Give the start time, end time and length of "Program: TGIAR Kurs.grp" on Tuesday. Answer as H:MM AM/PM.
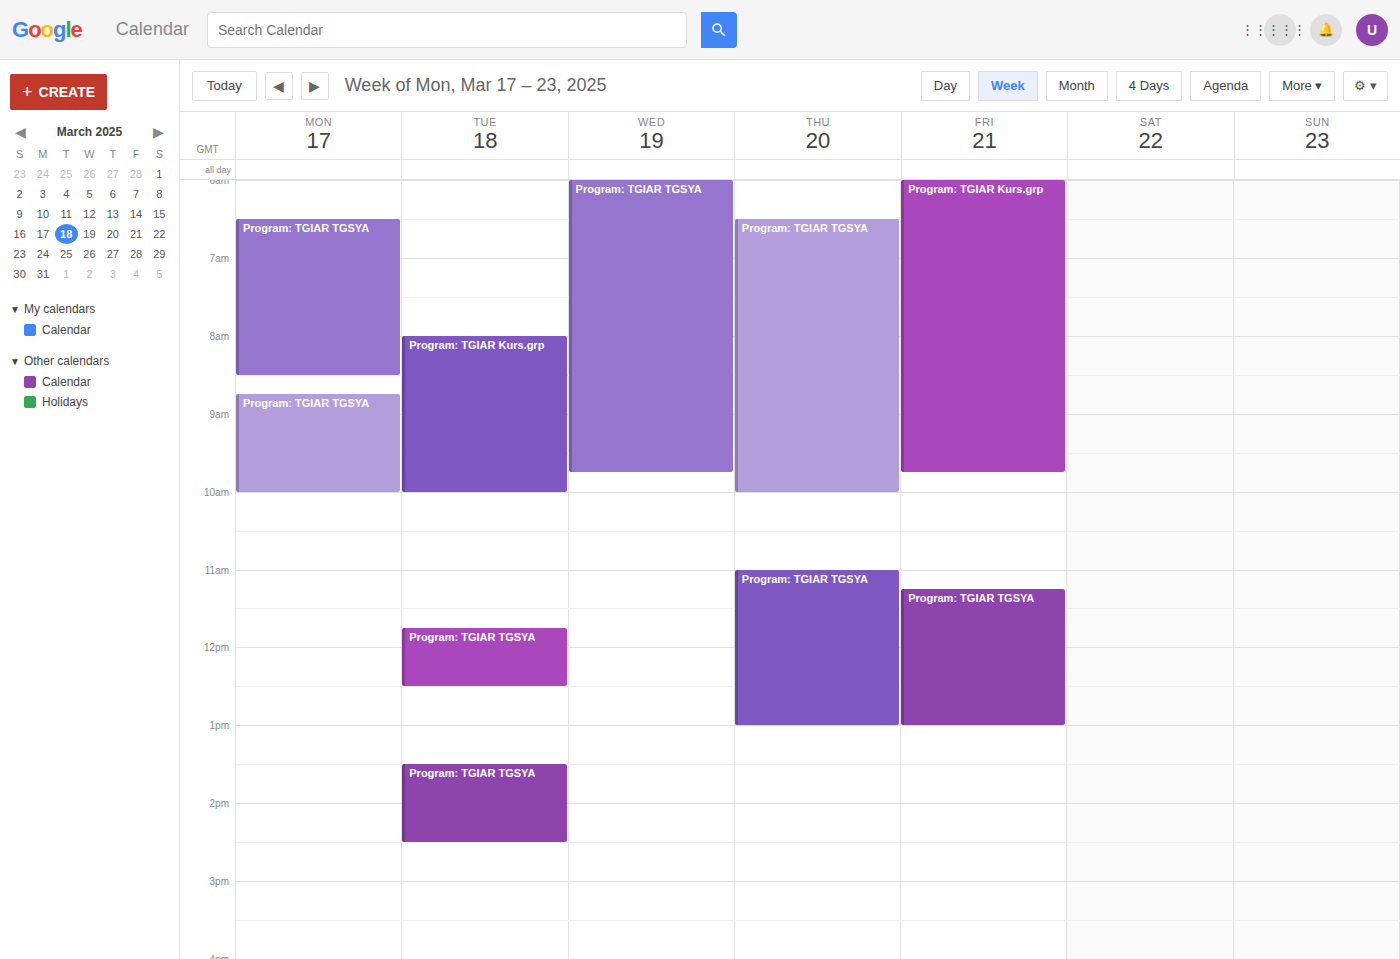
8:00 AM to 10:00 AM, 2 hours